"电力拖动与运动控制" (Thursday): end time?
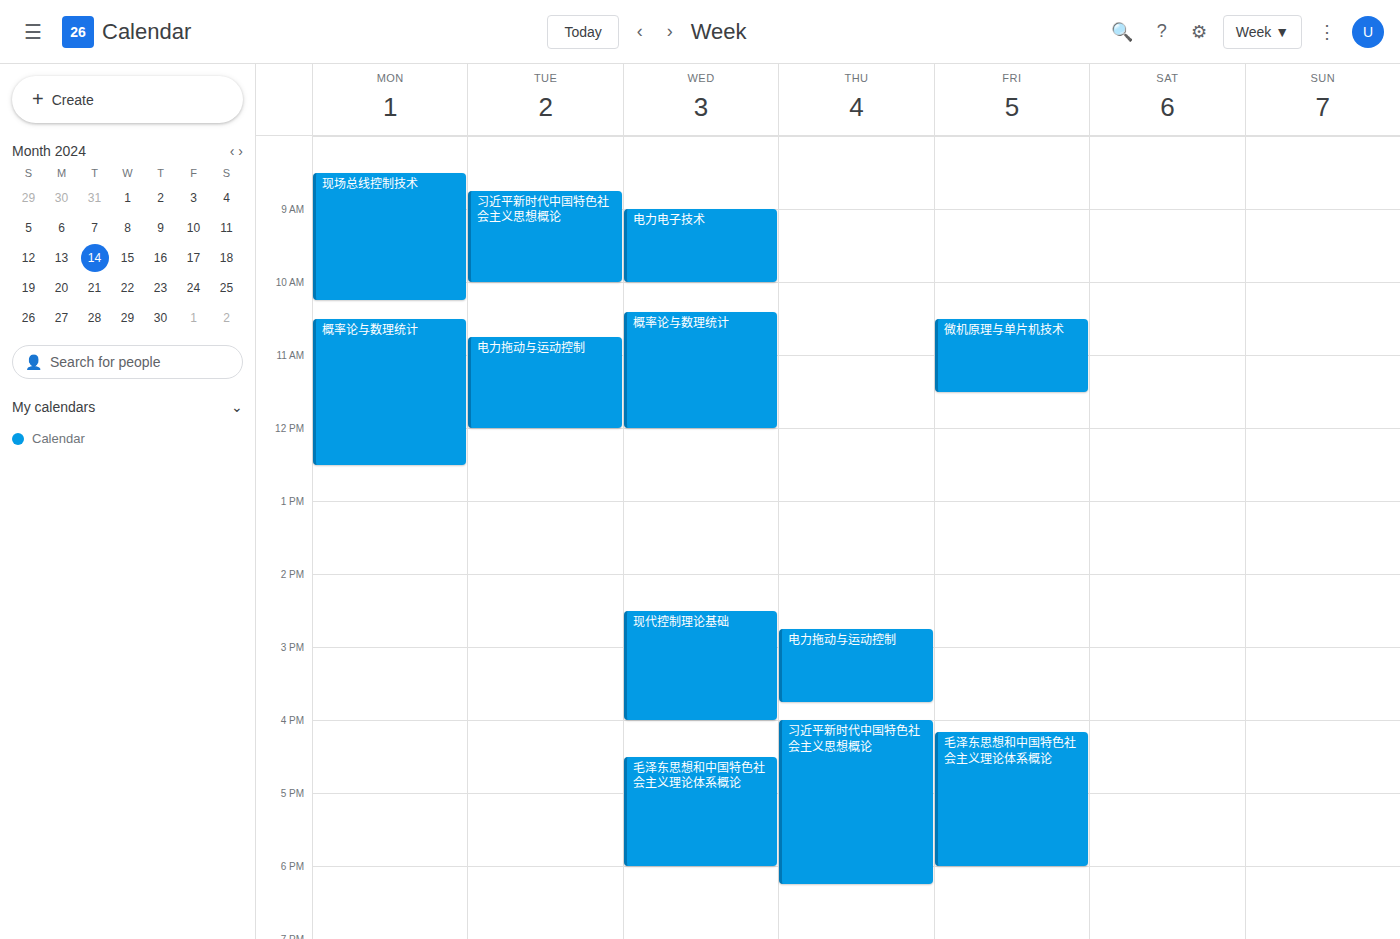
15:45